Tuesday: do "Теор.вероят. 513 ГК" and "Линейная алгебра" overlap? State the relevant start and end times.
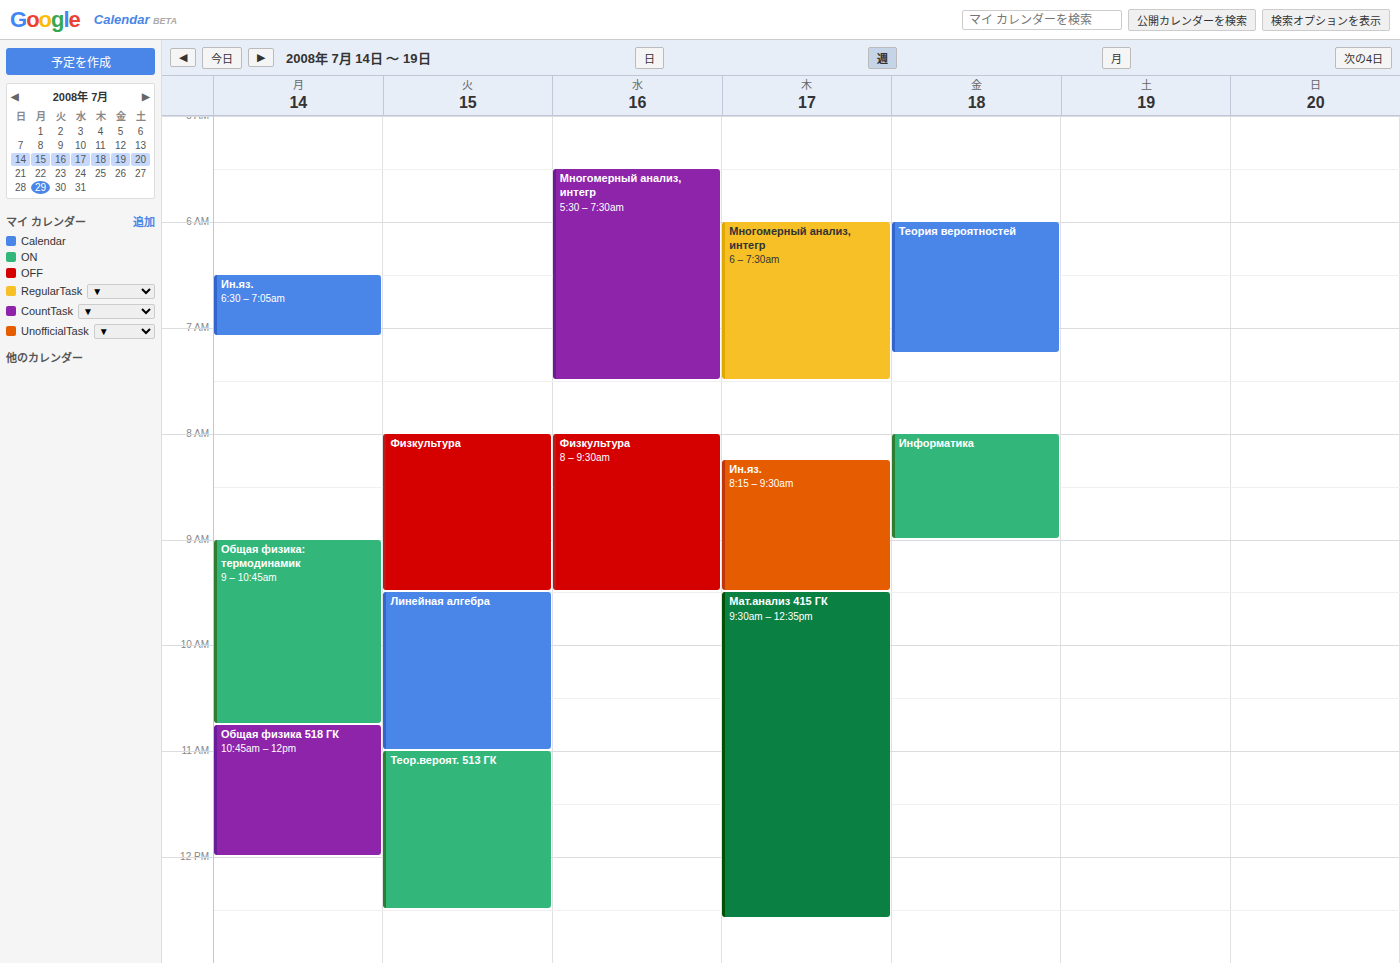
"Линейная алгебра" ends at 11:00 AM, exactly when "Теор.вероят. 513 ГК" starts -- they touch but do not overlap.